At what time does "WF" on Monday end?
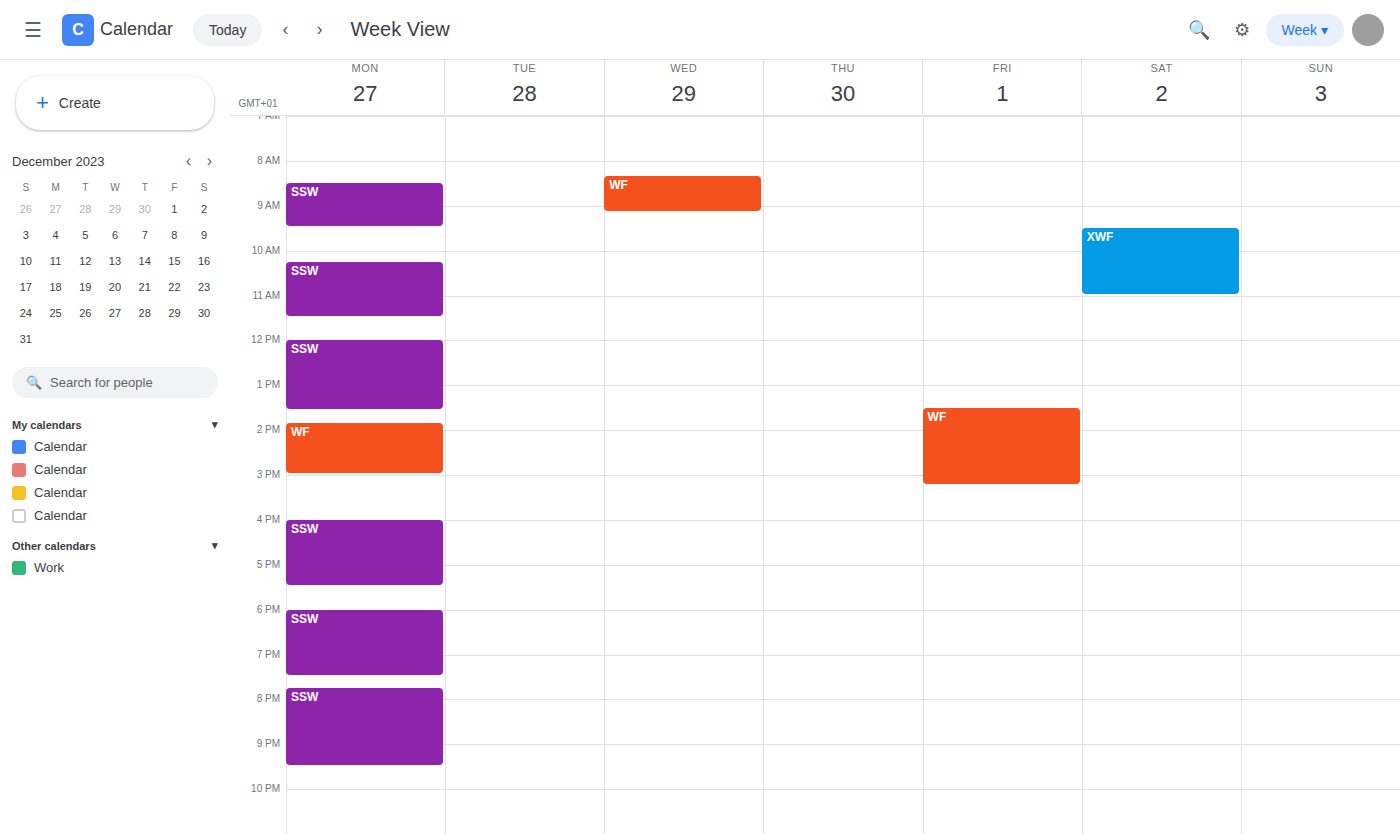
3:00 PM